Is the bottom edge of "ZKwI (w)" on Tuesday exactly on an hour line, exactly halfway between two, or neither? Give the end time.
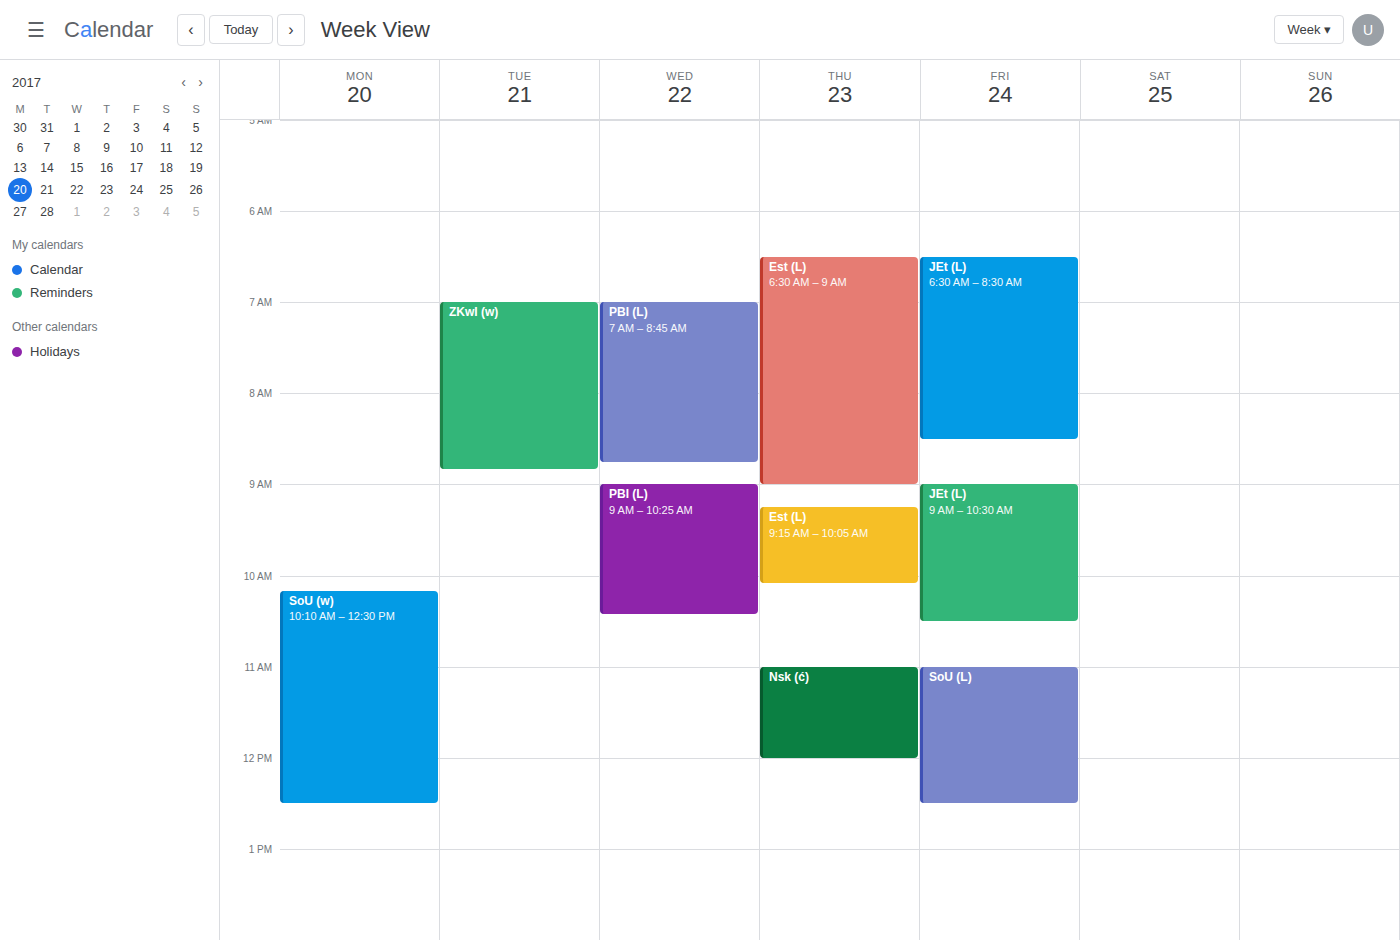
8:50 AM -- neither: 50 minutes below the 8 AM line and 10 minutes above the 9 AM line.